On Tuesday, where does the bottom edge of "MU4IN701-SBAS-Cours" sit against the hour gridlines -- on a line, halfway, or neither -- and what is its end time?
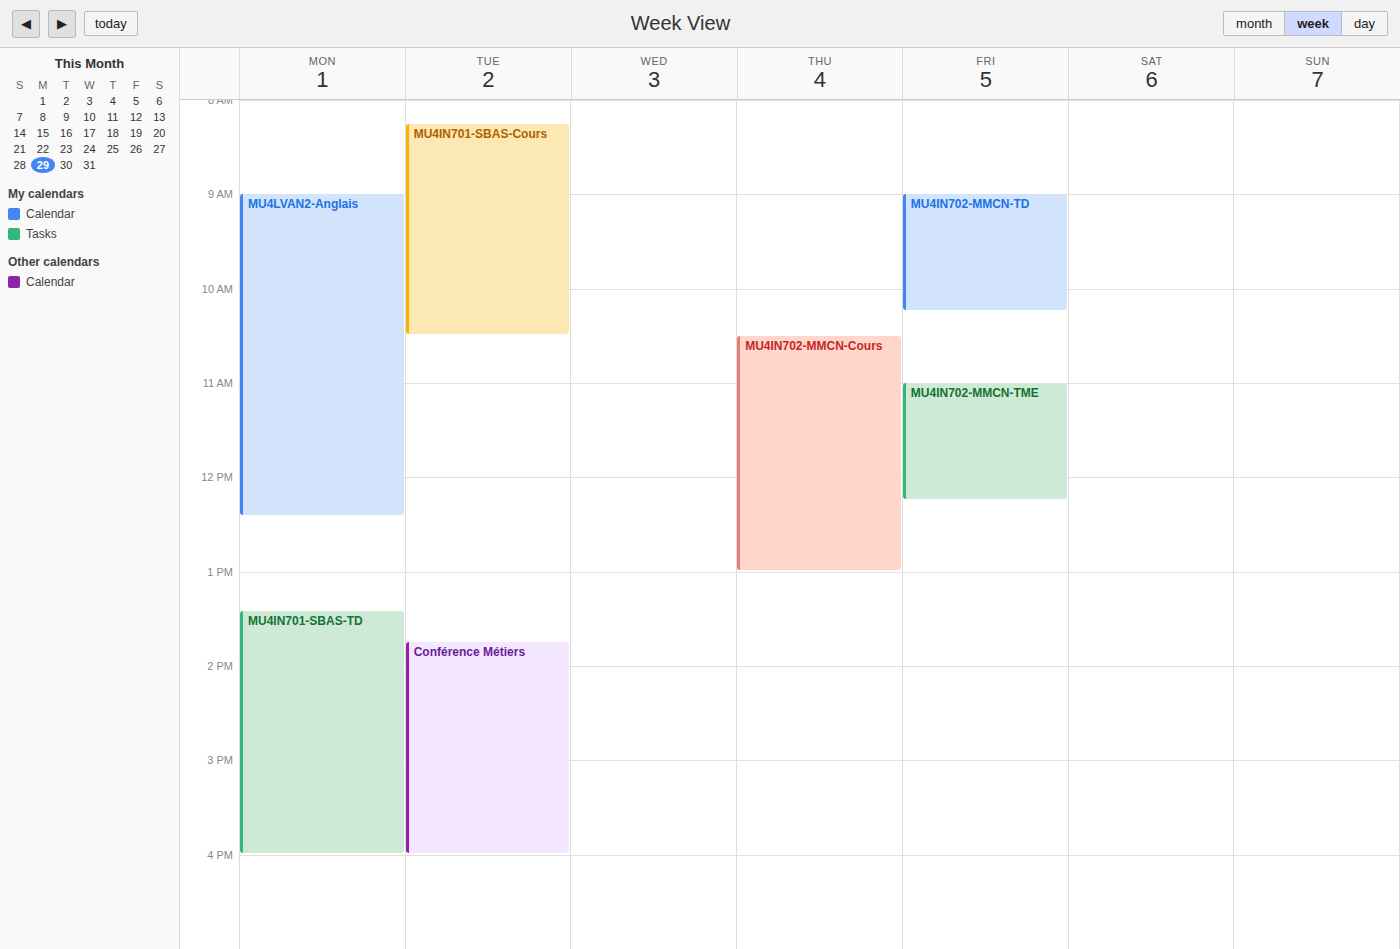
10:30 AM -- halfway between the 10 AM and 11 AM lines.